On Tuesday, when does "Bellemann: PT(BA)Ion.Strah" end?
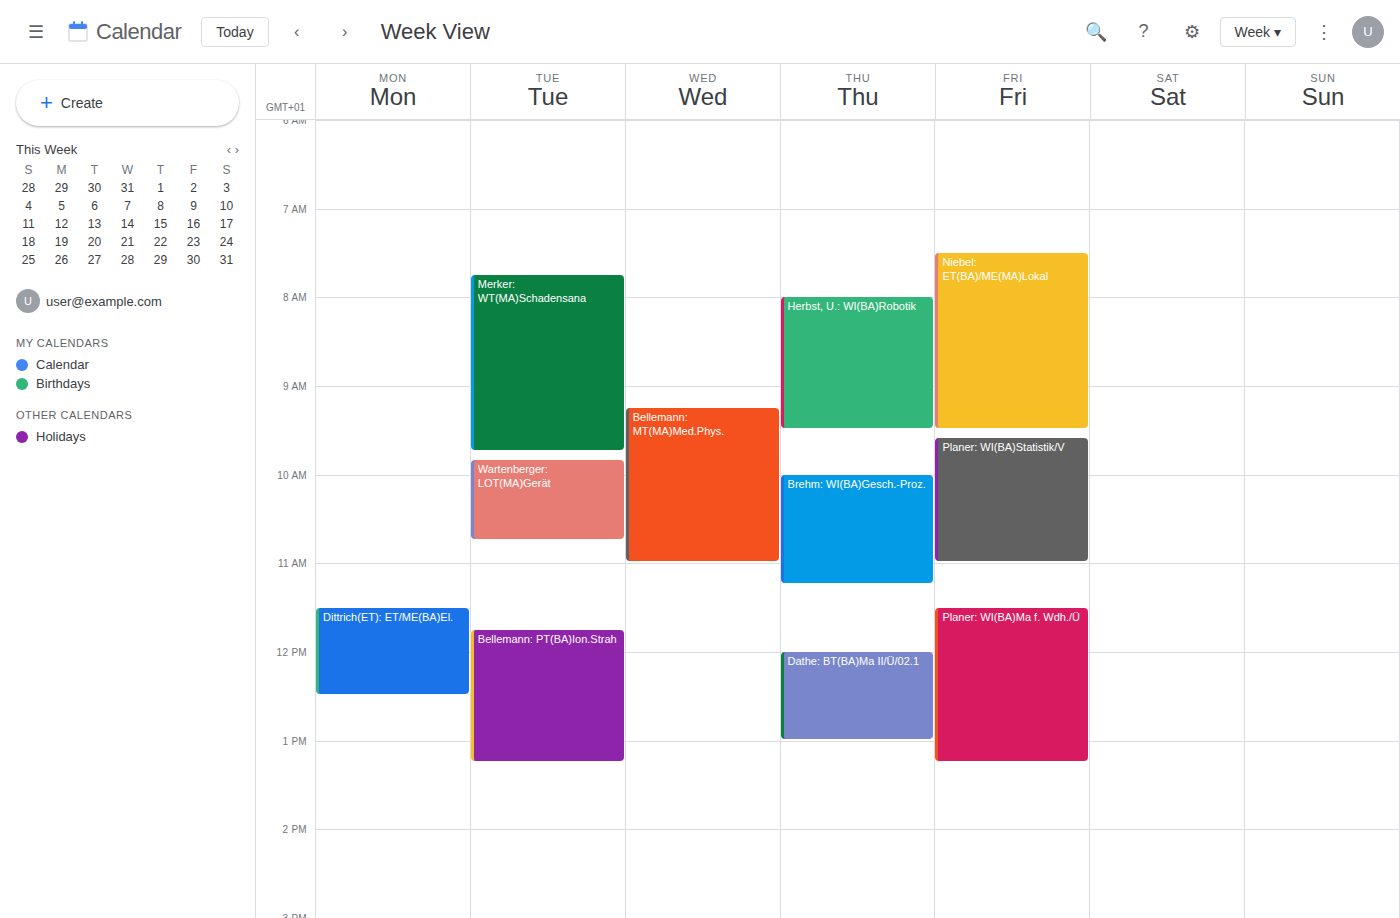
13:15